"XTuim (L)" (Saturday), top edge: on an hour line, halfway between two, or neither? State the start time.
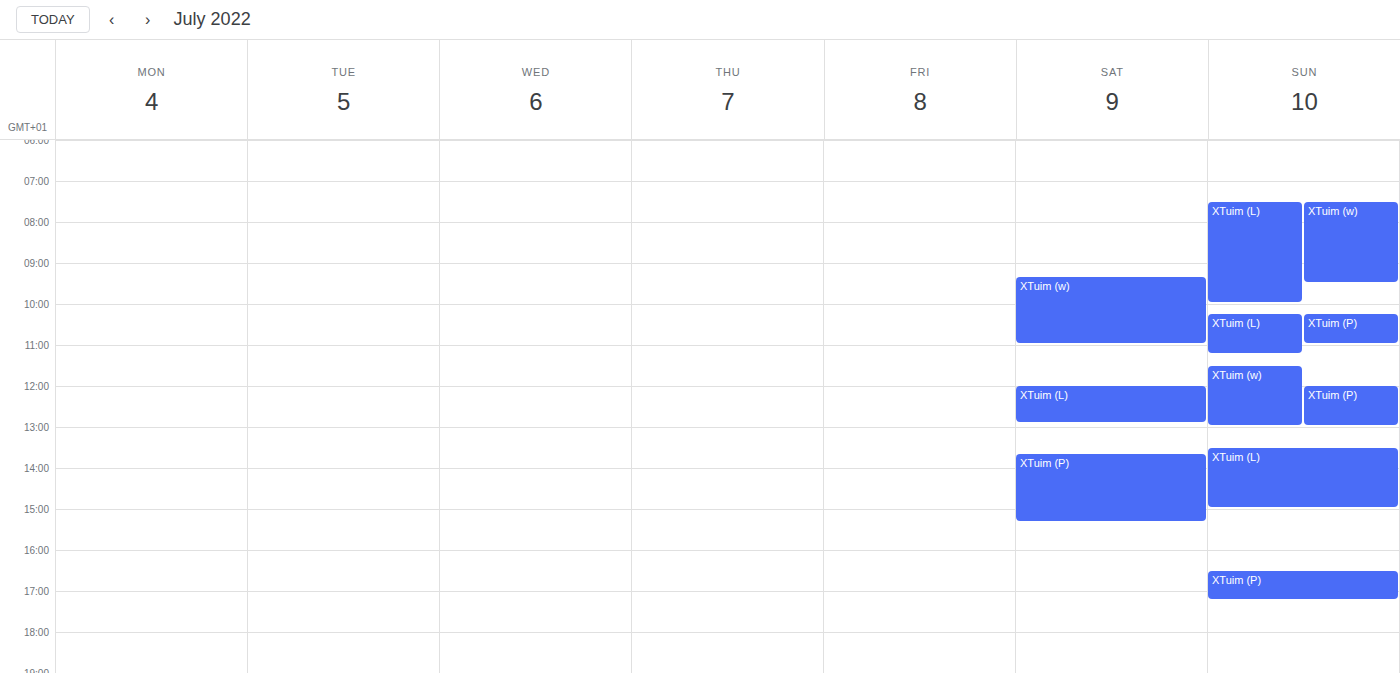
12:00 -- exactly on the 12:00 line.